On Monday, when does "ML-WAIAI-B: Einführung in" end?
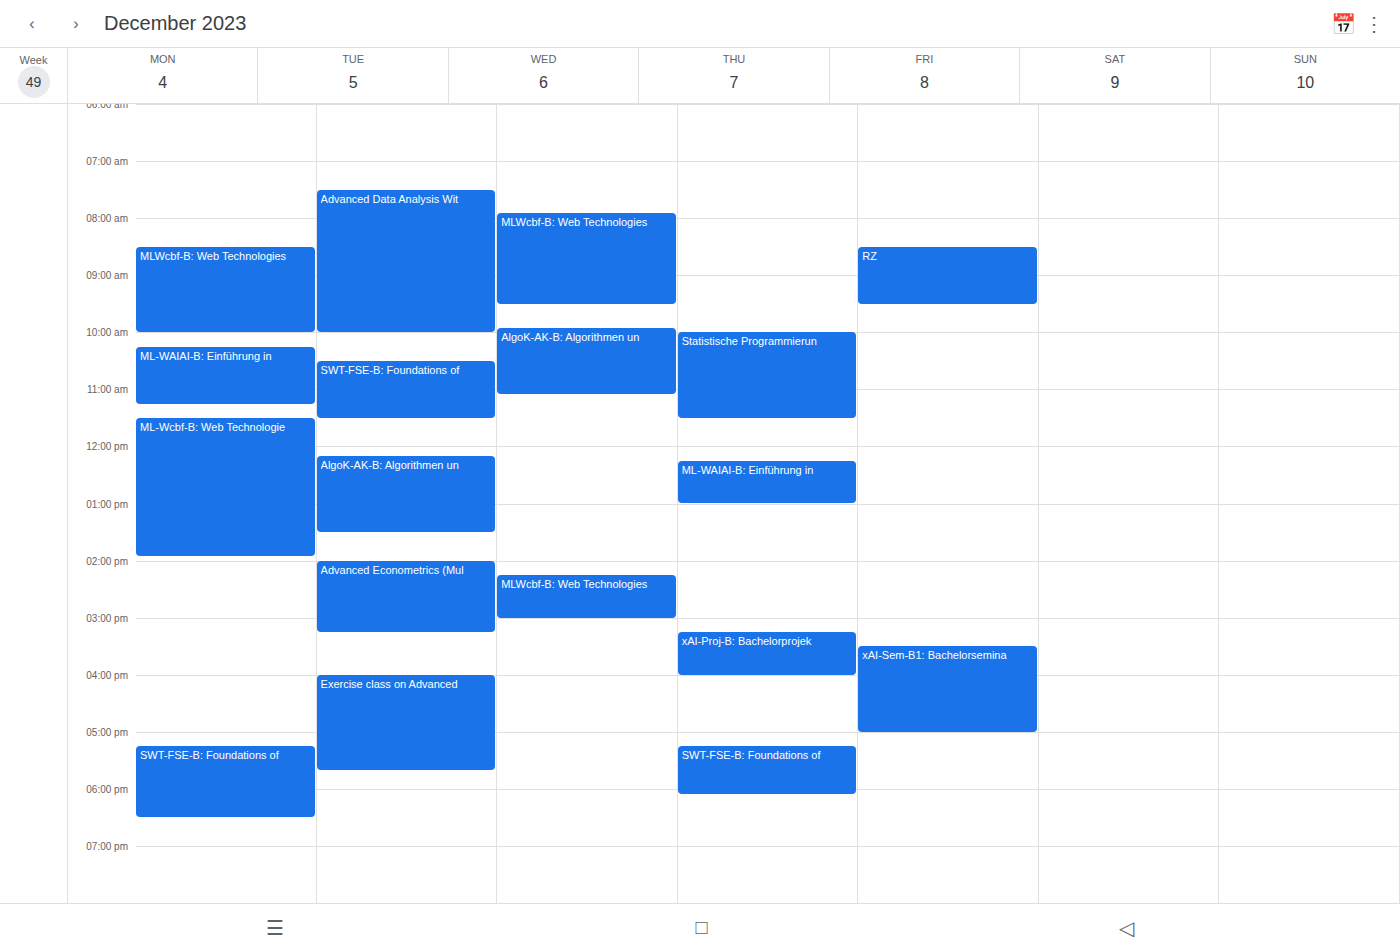
11:15